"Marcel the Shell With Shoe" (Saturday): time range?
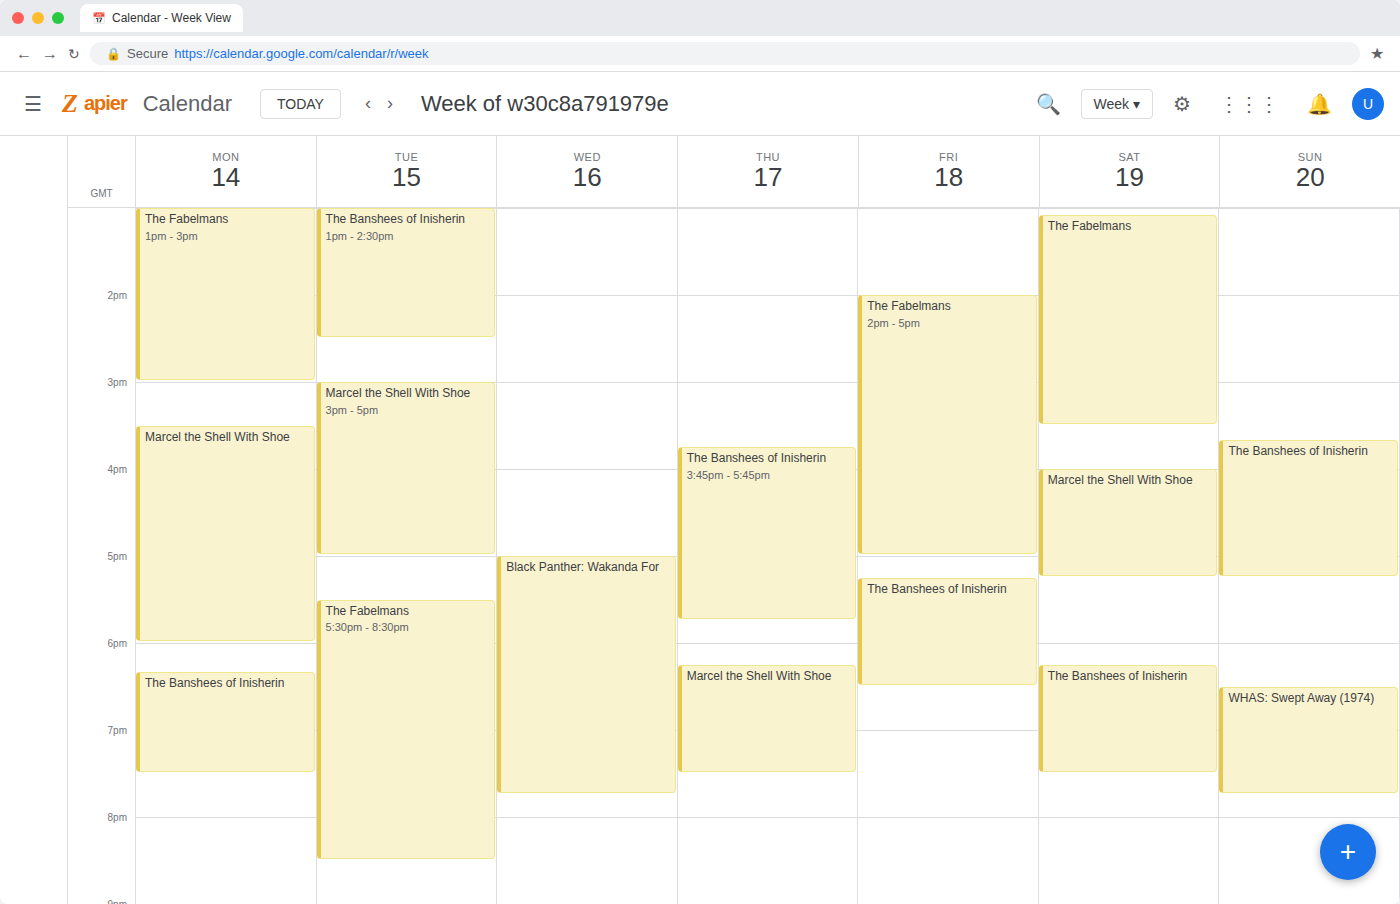
4:00 PM to 5:15 PM